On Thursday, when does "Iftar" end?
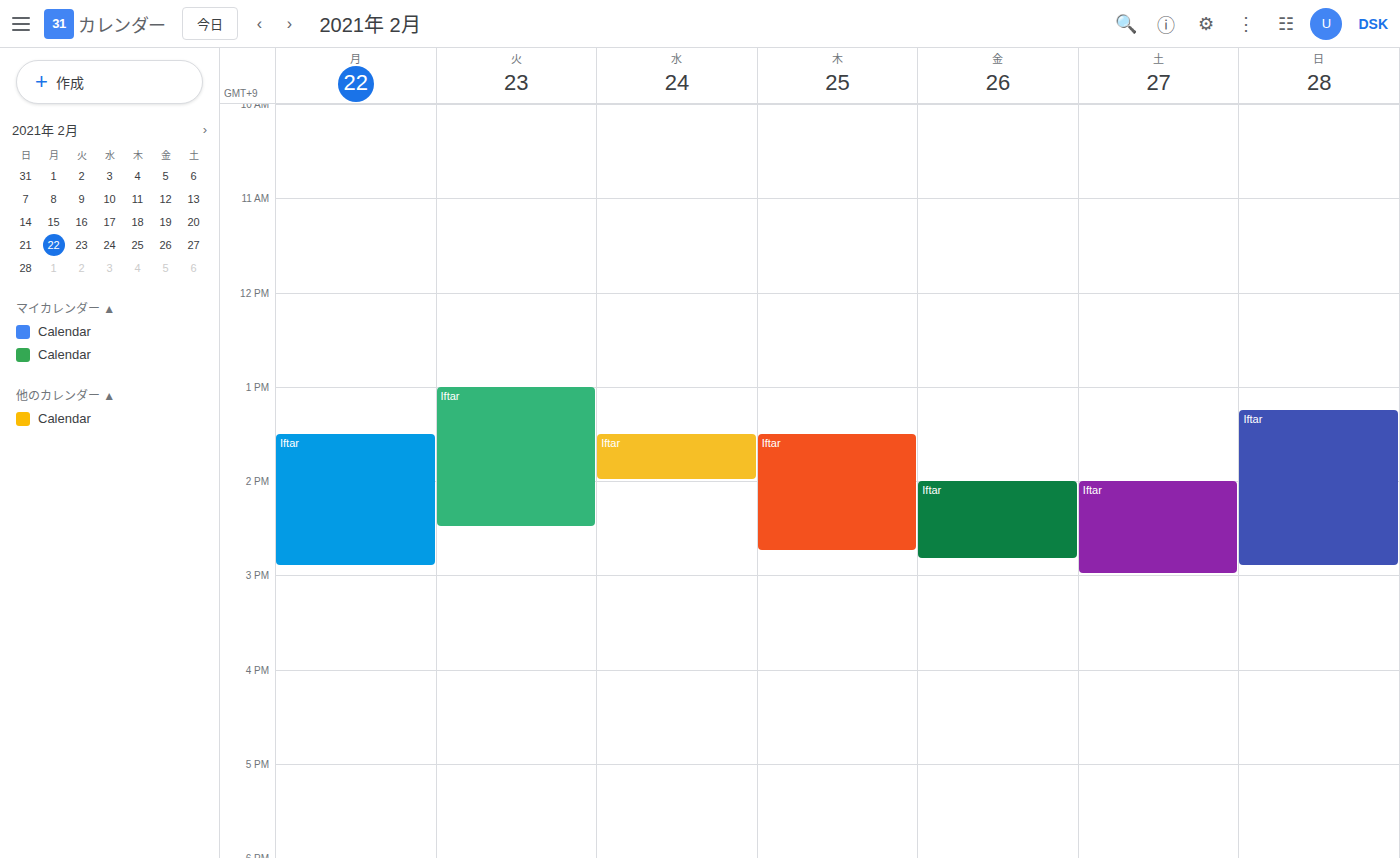
2:45 PM